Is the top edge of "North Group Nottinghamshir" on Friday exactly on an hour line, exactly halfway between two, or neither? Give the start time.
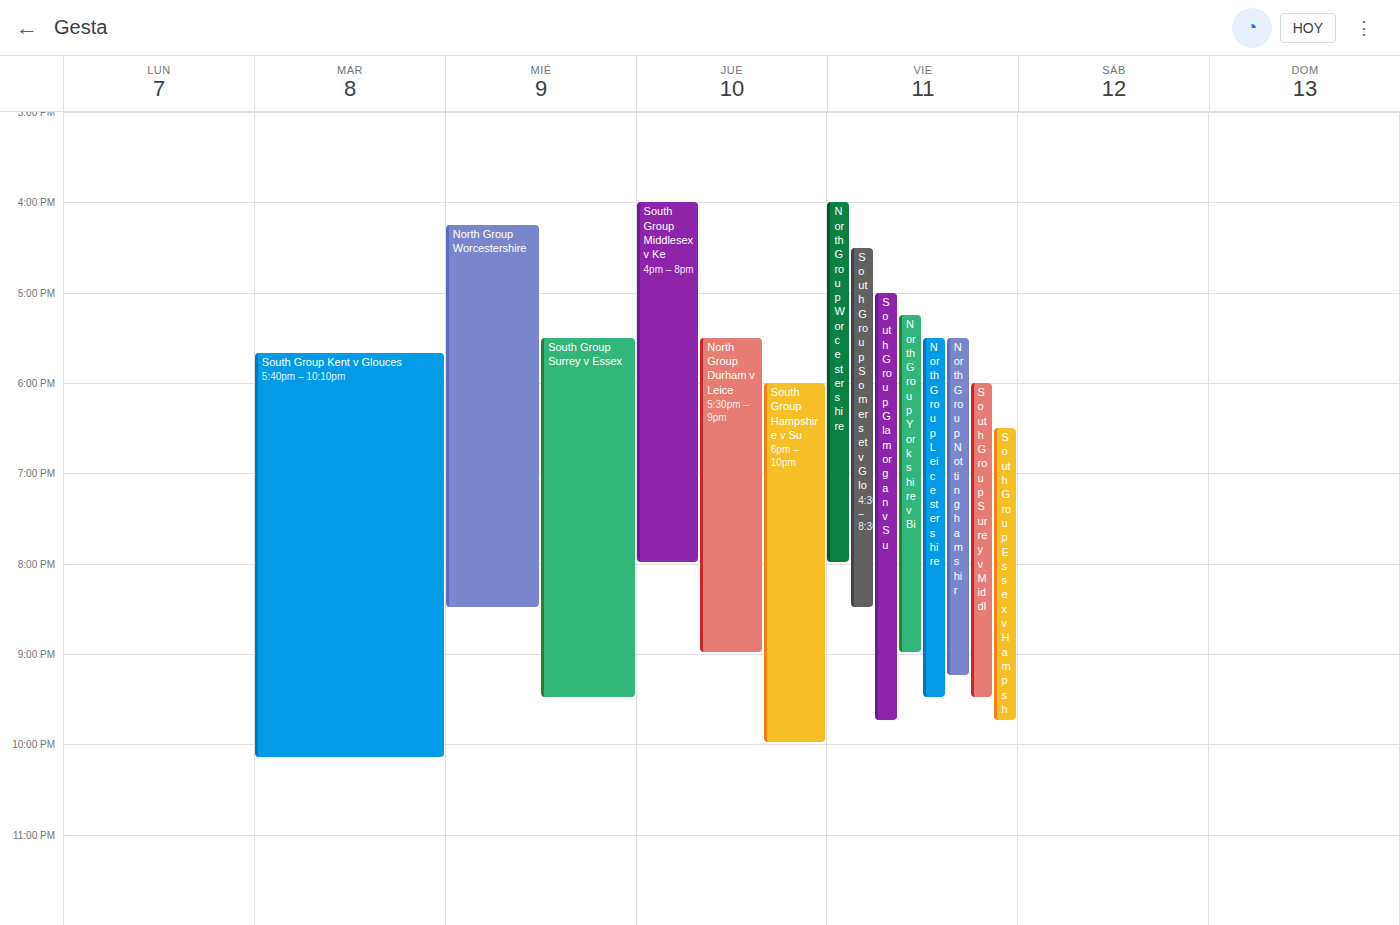
17:30 -- halfway between the 17:00 and 18:00 lines.